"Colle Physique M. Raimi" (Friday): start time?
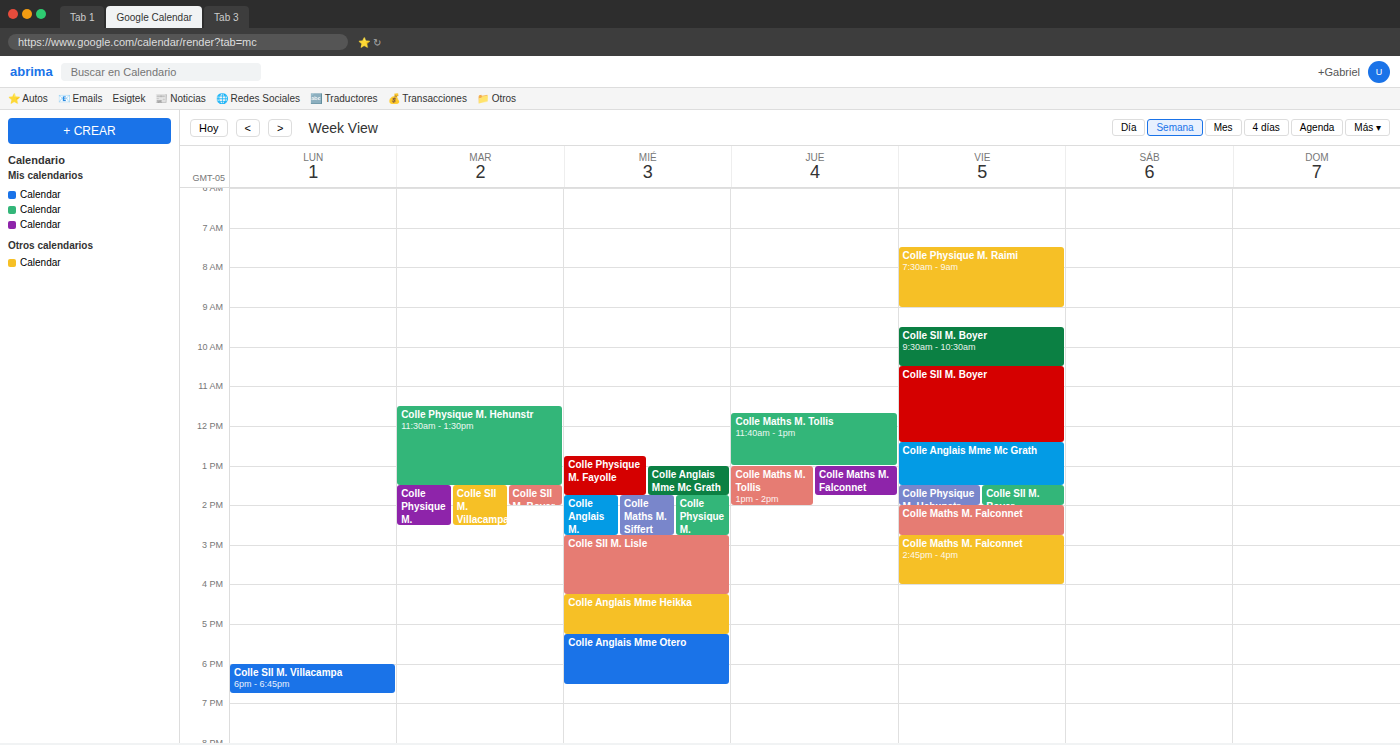
7:30 AM